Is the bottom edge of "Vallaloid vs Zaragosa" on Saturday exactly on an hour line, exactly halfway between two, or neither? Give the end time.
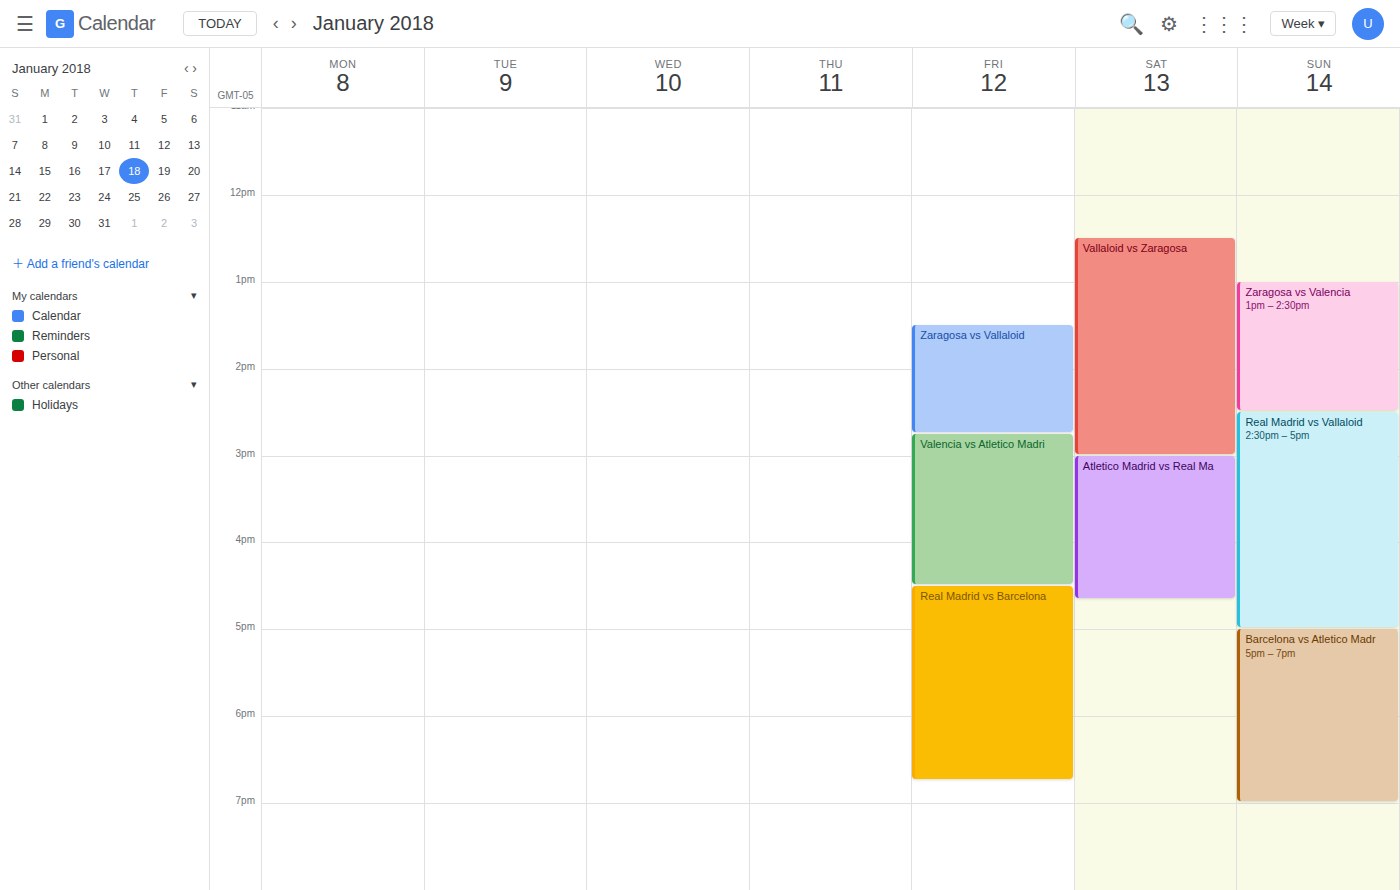
3:00 PM -- exactly on the 3 PM line.